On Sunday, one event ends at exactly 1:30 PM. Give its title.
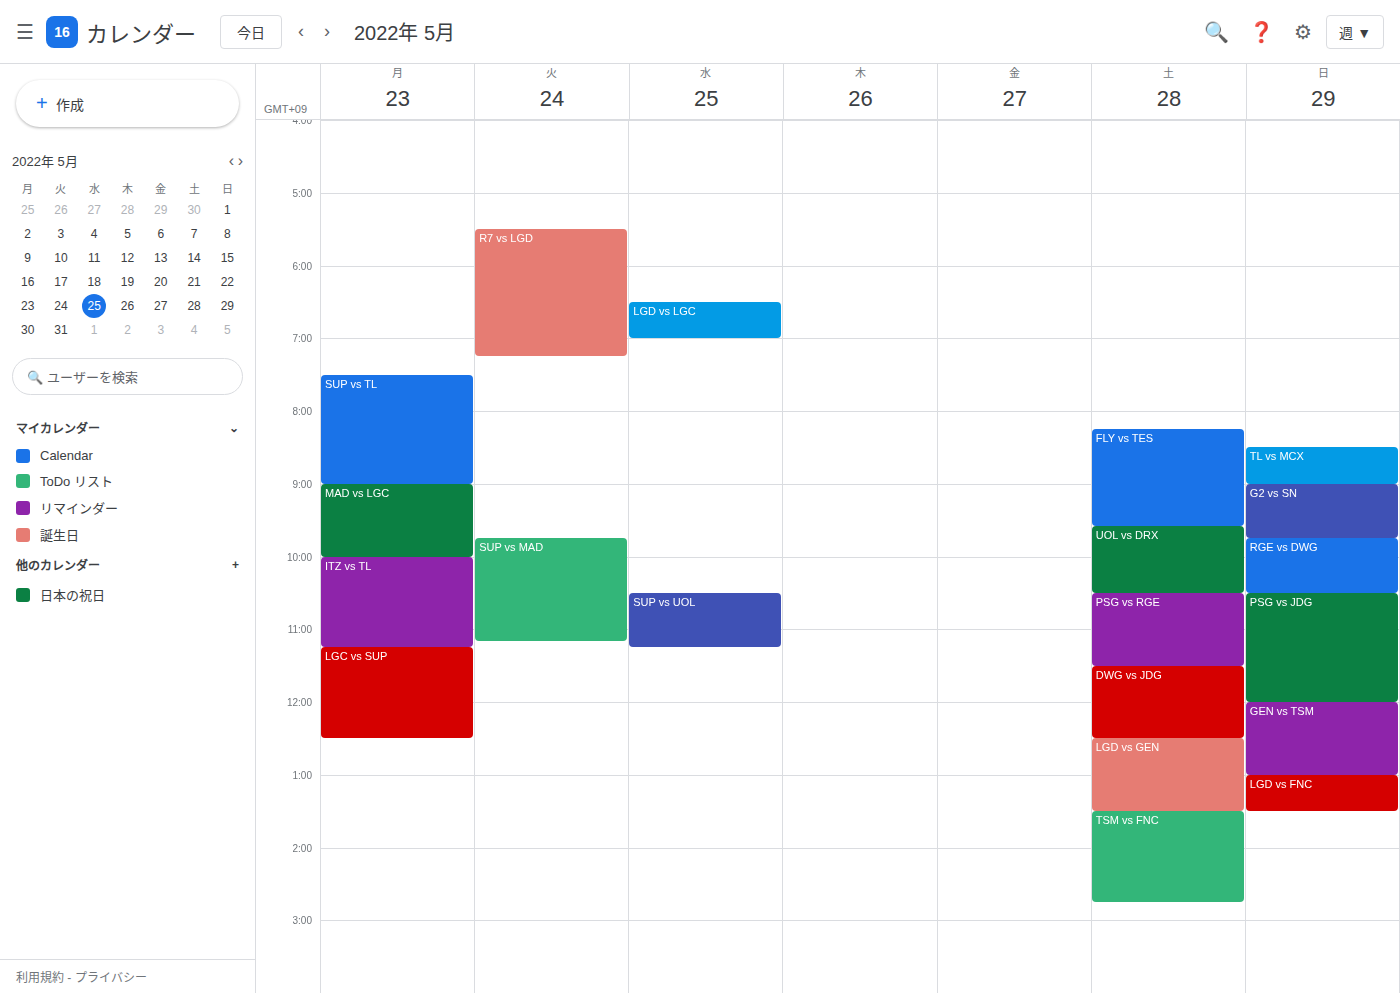
"LGD vs FNC"